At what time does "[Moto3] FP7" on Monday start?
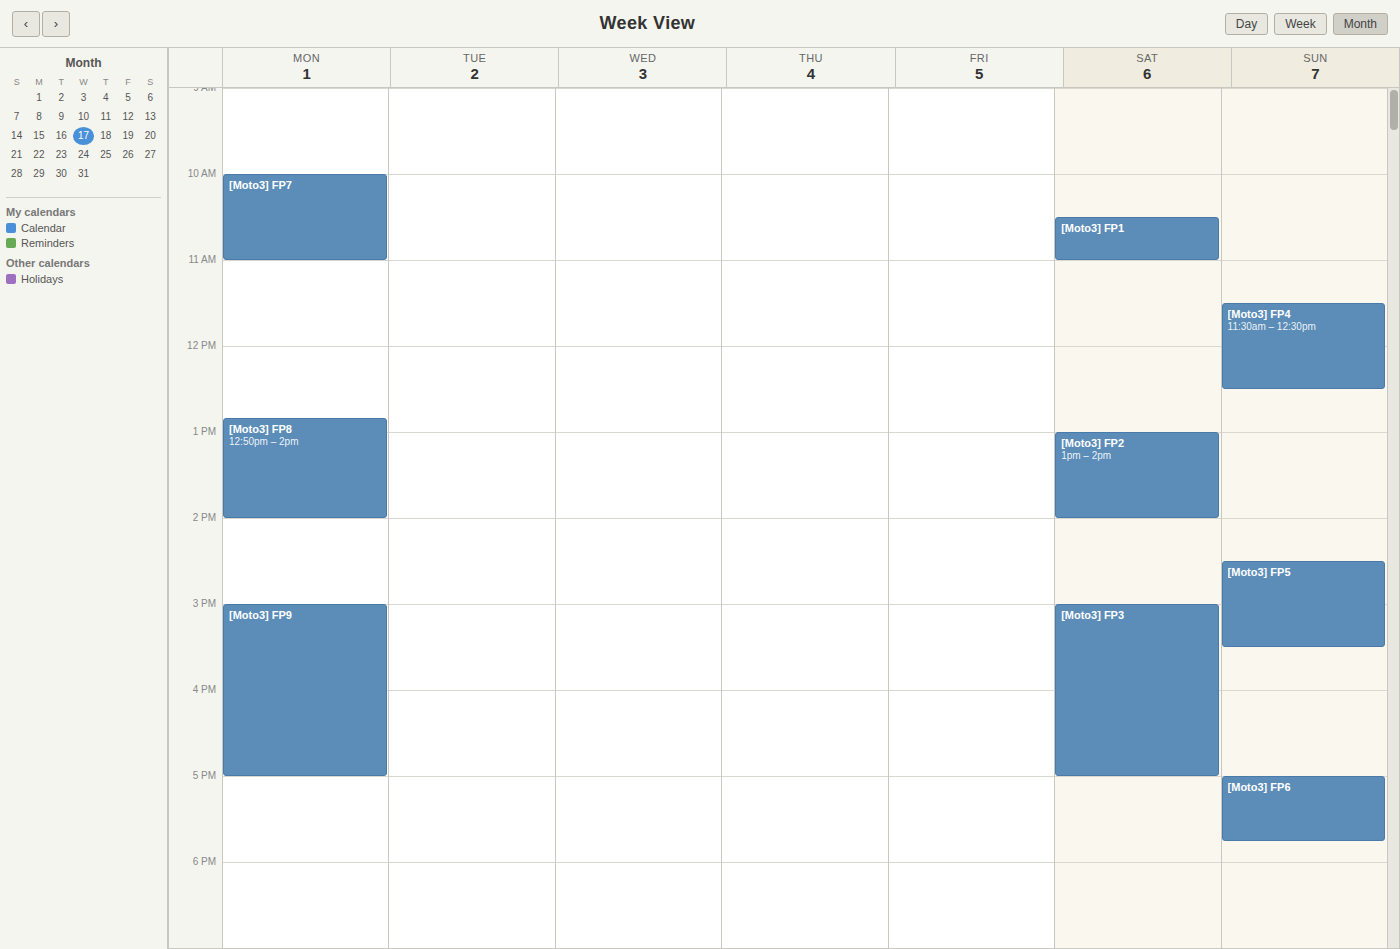
10:00